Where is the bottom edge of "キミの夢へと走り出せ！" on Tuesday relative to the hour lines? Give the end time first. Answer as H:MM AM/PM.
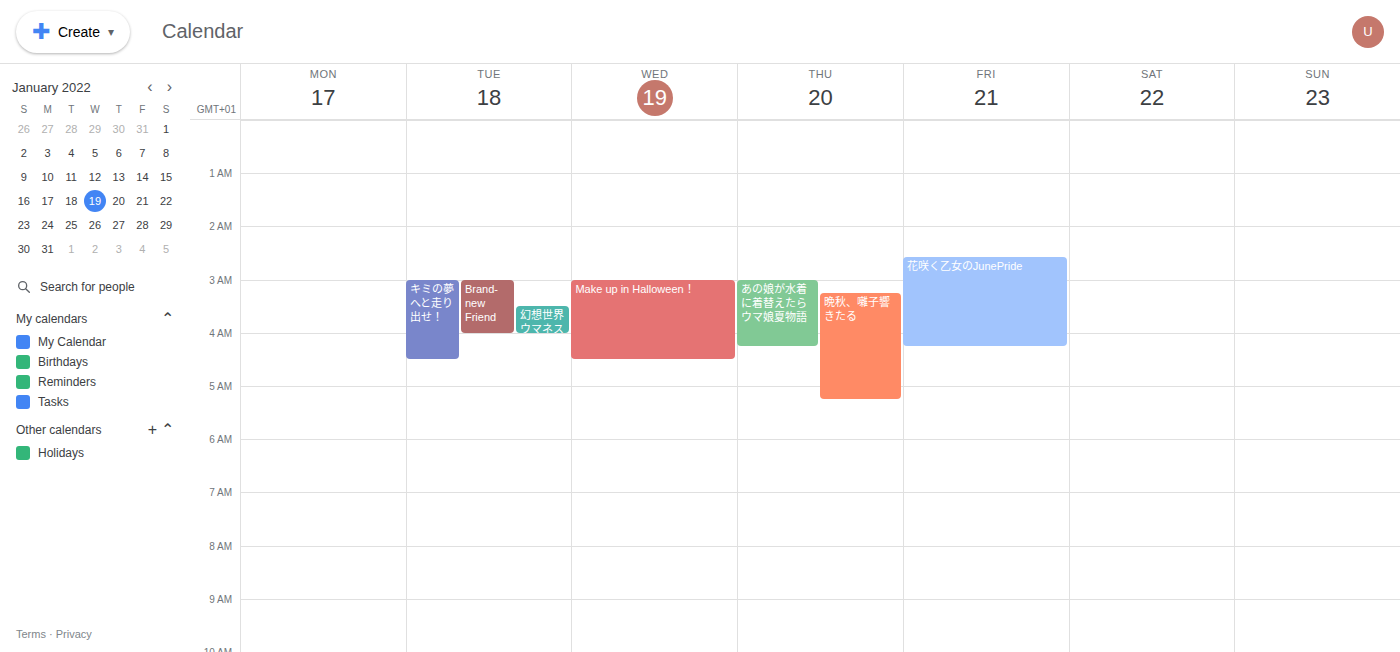
4:30 AM -- halfway between the 4 AM and 5 AM lines.